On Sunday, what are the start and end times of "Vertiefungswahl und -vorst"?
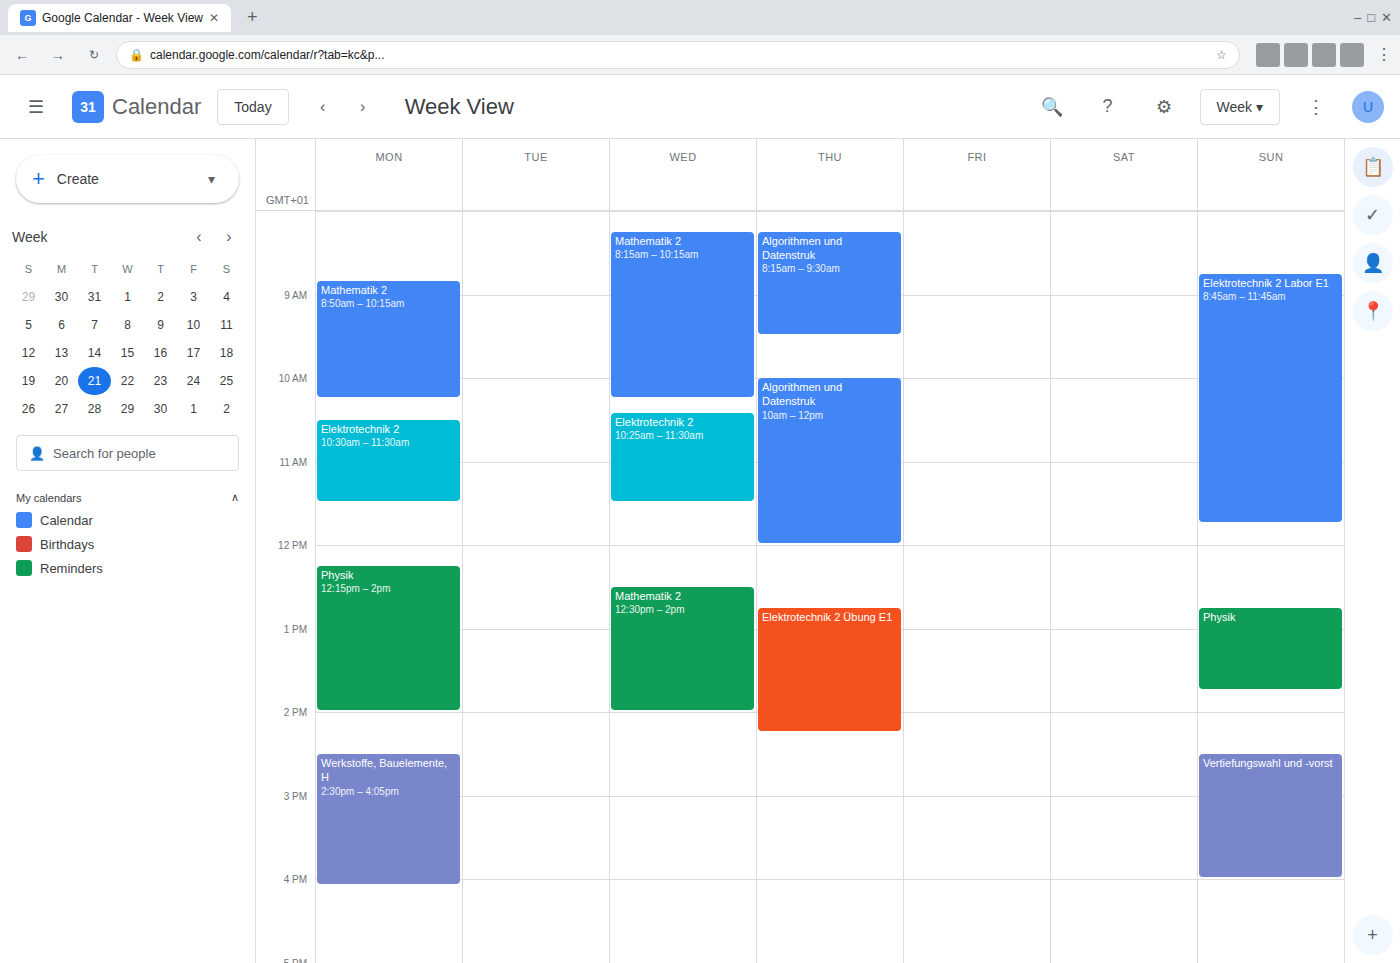
14:30 to 16:00